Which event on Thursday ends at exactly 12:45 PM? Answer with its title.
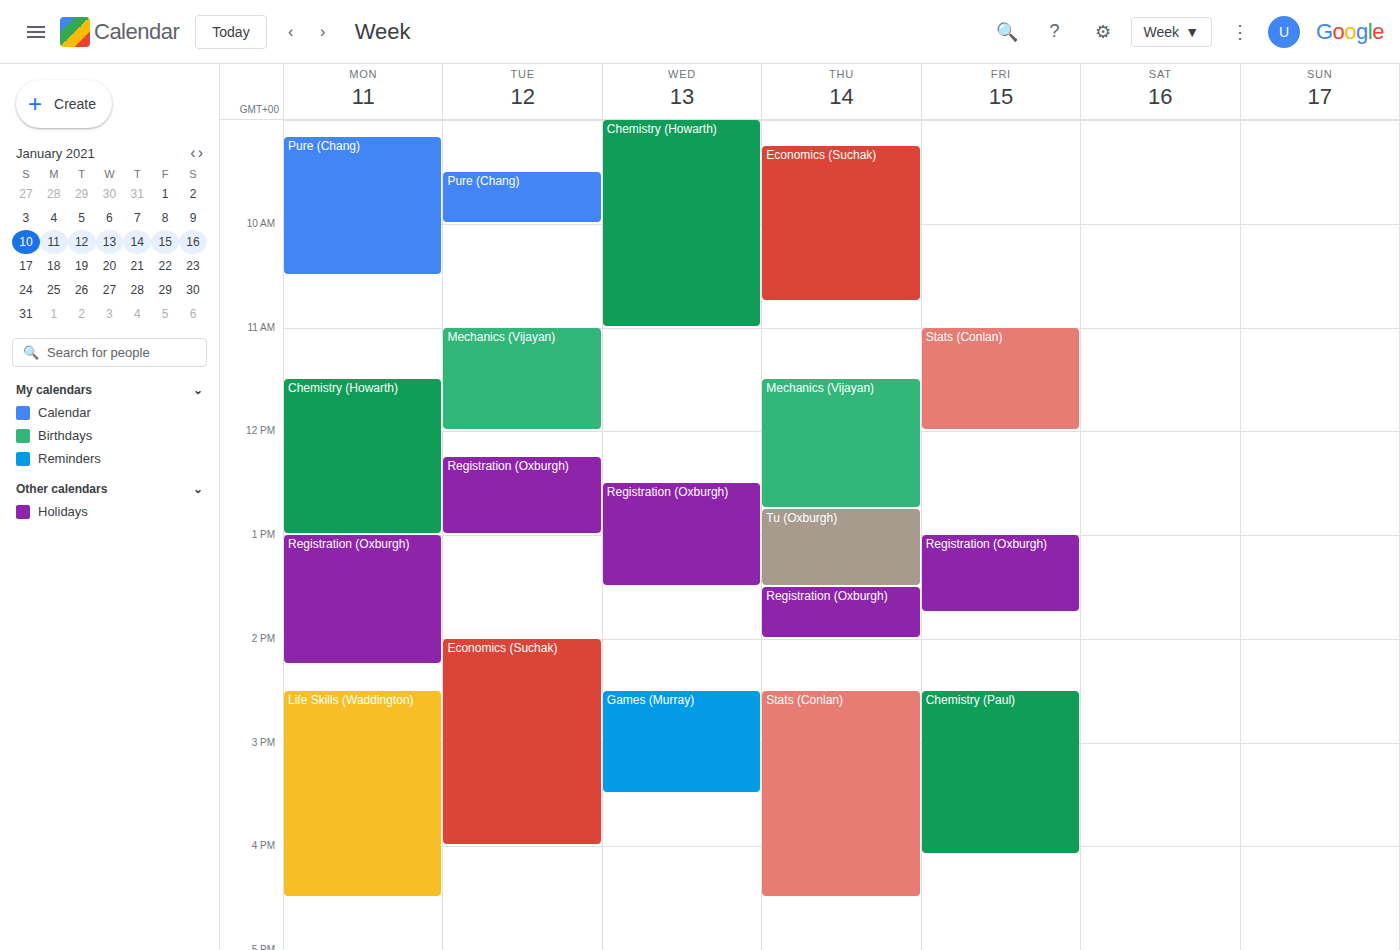
"Mechanics (Vijayan)"